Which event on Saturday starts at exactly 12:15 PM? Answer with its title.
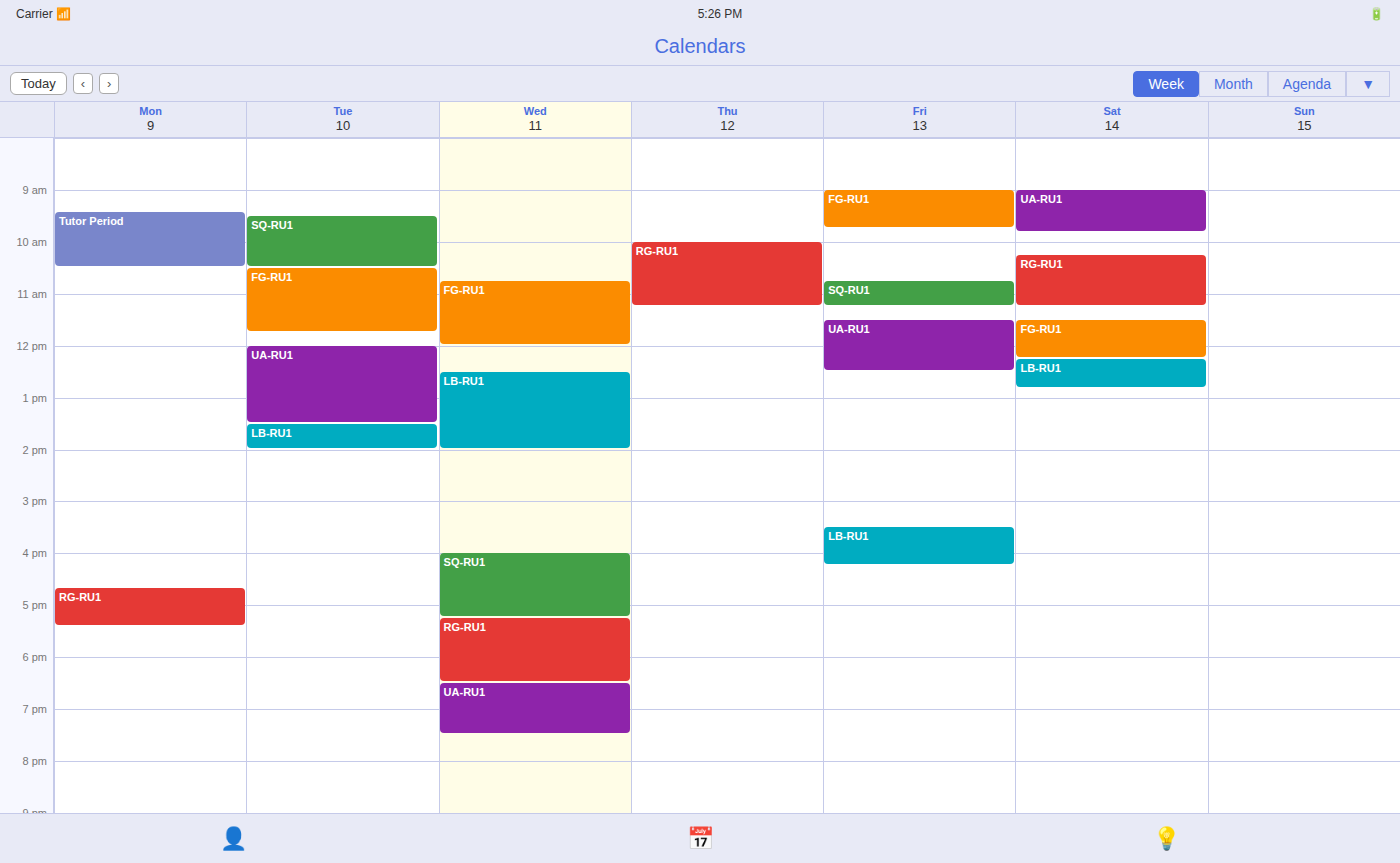
"LB-RU1"